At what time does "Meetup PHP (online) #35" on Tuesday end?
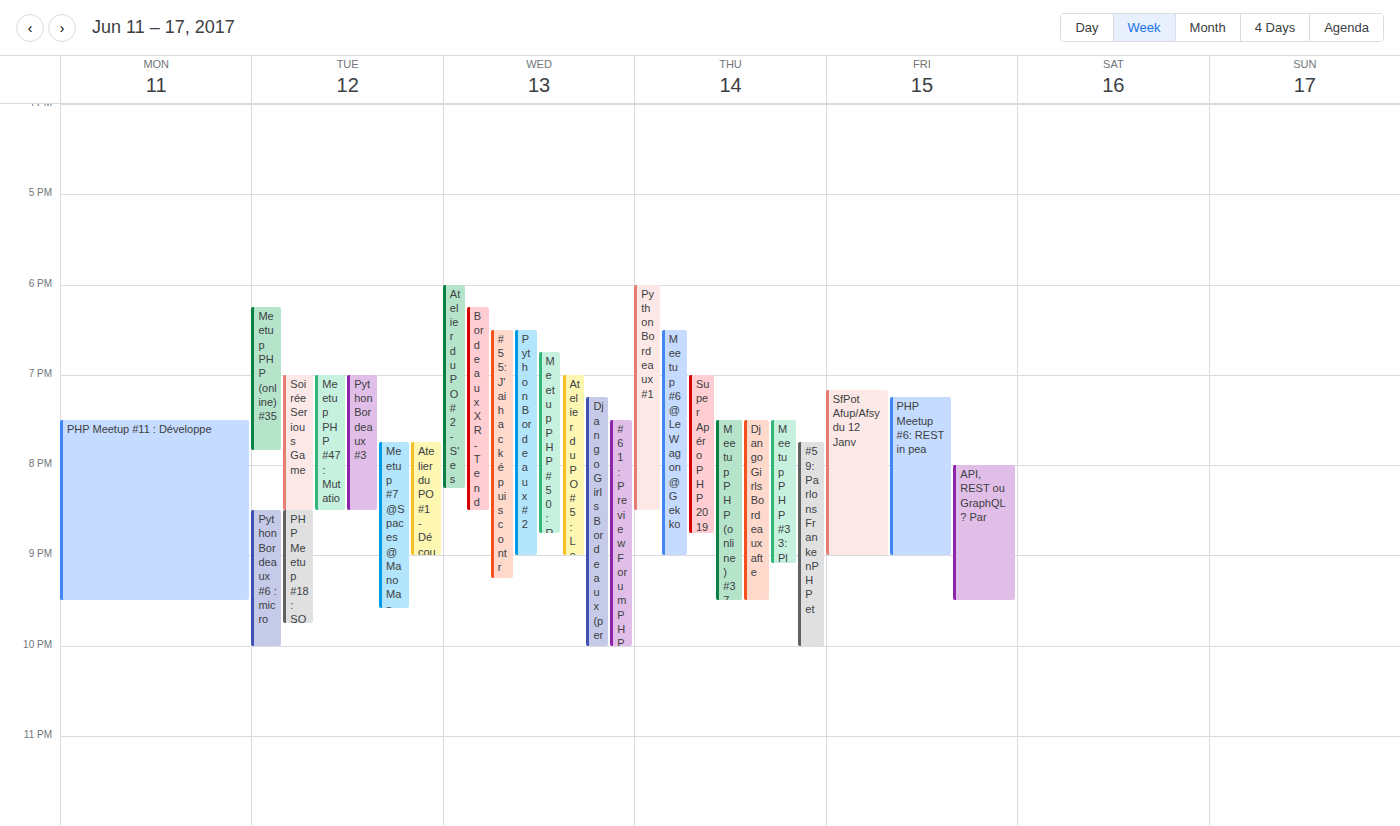
7:50 PM